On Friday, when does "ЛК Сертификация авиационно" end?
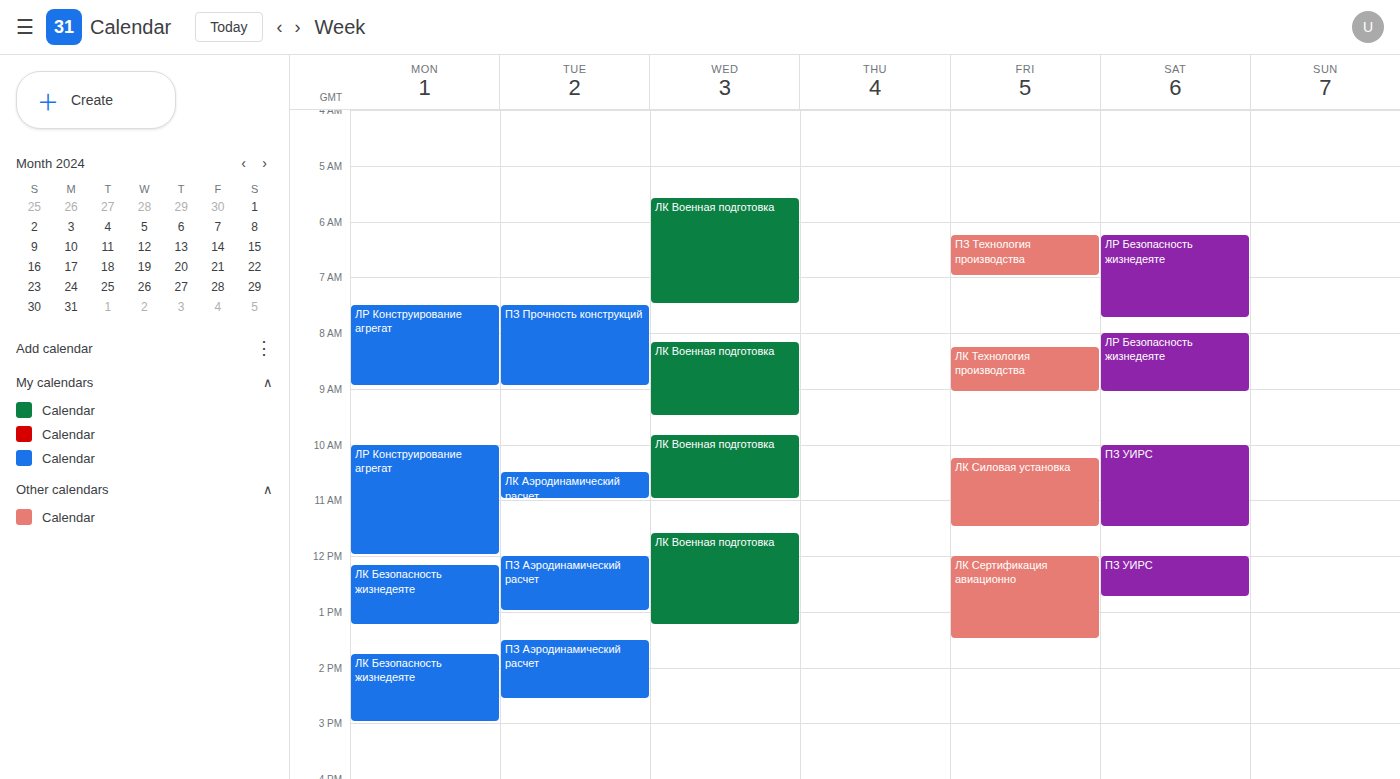
1:30 PM